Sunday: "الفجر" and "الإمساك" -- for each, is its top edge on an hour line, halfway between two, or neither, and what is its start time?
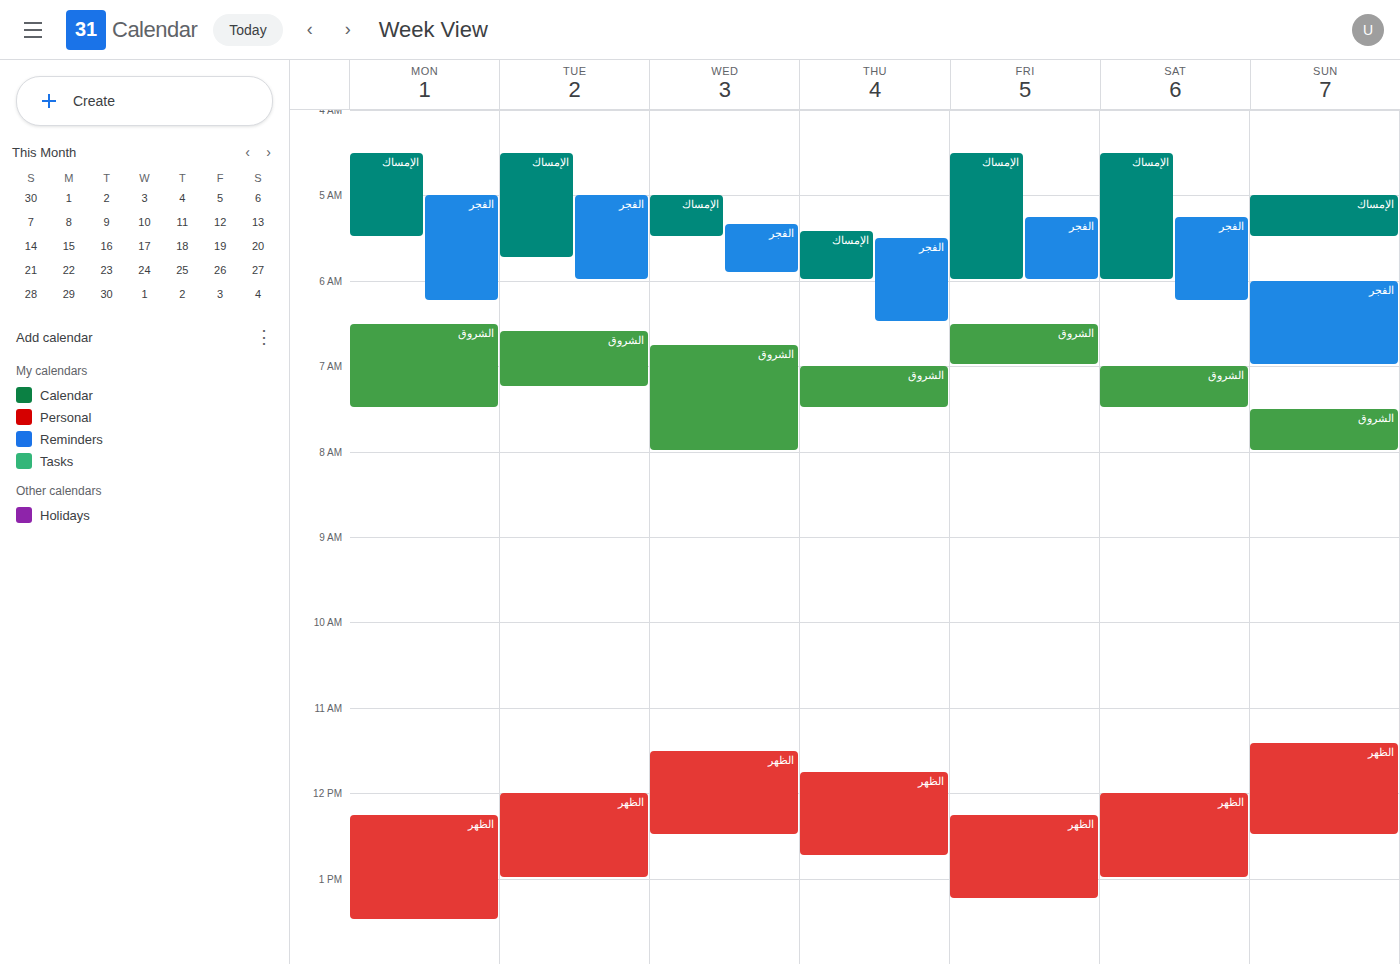
"الفجر": 06:00, exactly on the 06:00 line. "الإمساك": 05:00, exactly on the 05:00 line.